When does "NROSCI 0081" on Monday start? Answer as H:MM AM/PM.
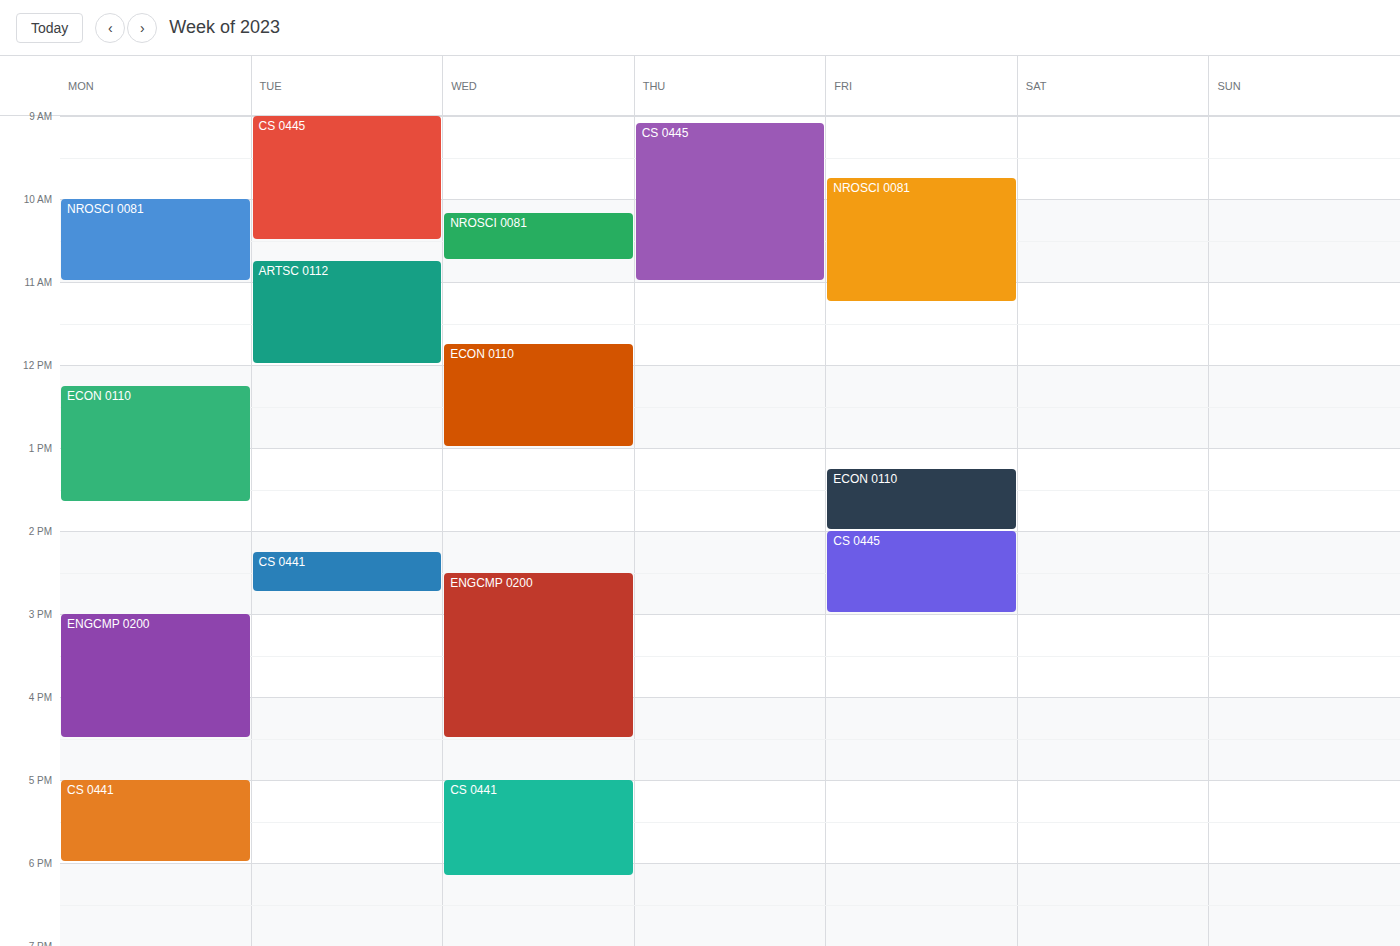
10:00 AM